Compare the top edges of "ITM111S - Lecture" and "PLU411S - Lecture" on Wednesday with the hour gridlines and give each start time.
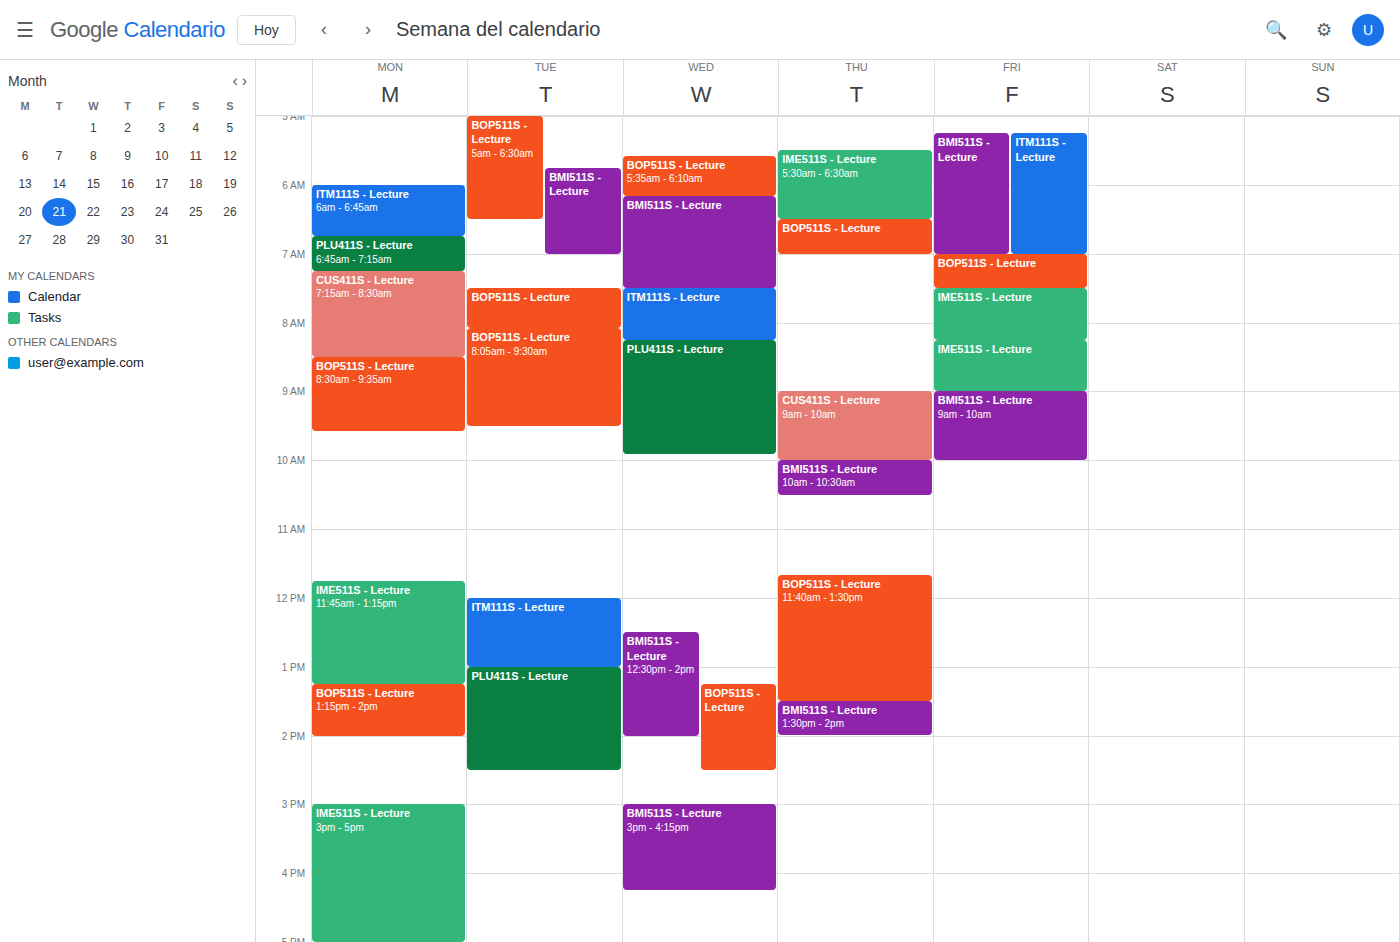
"ITM111S - Lecture": 7:30 AM, halfway between the 7 AM and 8 AM lines. "PLU411S - Lecture": 8:15 AM, neither: a quarter of the way from the 8 AM line to the 9 AM line.